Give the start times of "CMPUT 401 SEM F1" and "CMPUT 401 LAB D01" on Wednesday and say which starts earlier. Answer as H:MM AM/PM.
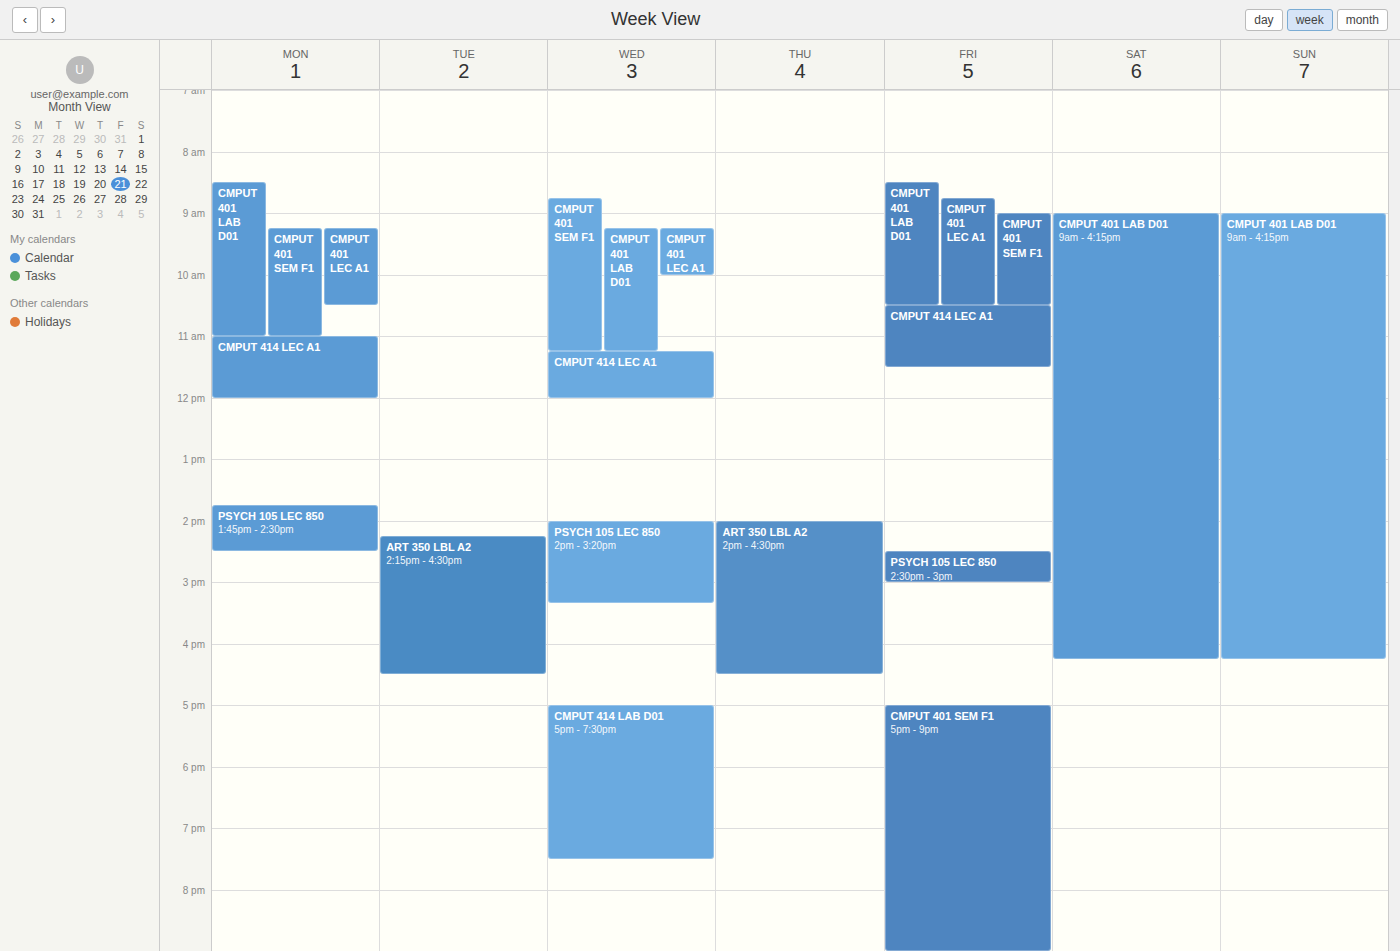
"CMPUT 401 SEM F1" 8:45 AM; "CMPUT 401 LAB D01" 9:15 AM.